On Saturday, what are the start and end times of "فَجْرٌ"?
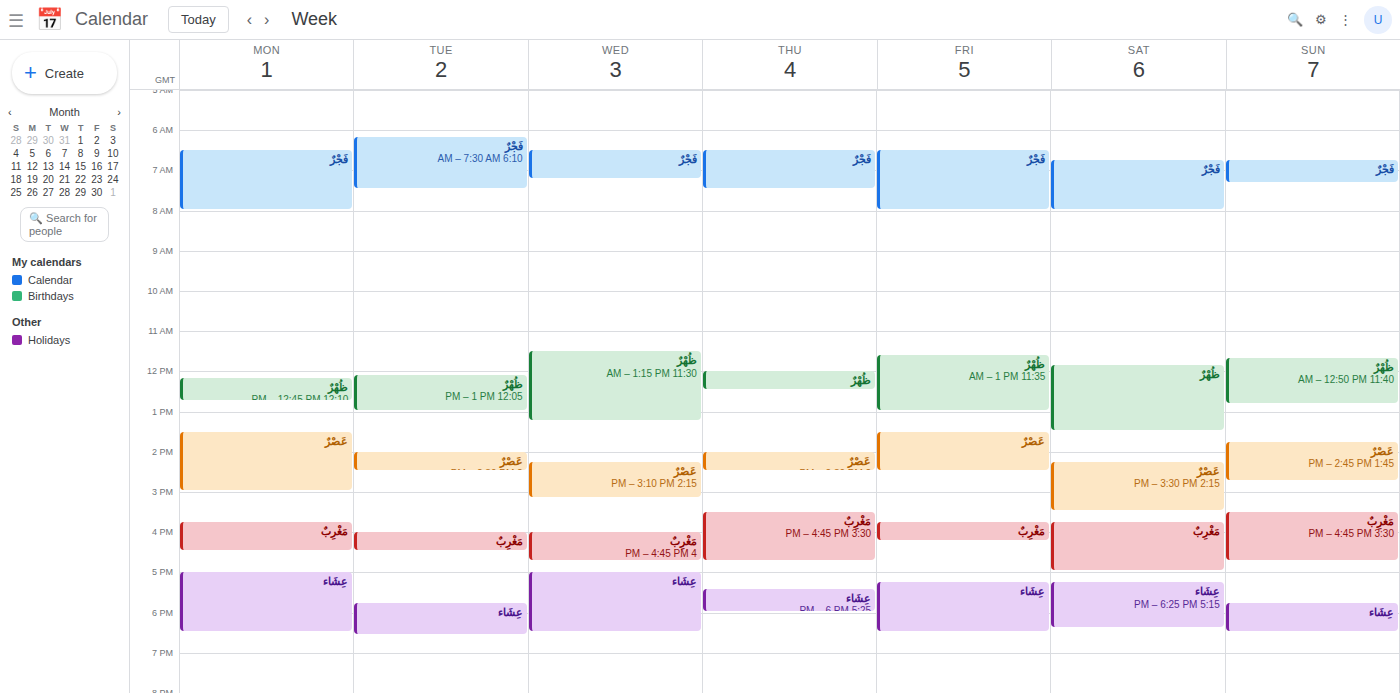
6:45 AM to 8:00 AM